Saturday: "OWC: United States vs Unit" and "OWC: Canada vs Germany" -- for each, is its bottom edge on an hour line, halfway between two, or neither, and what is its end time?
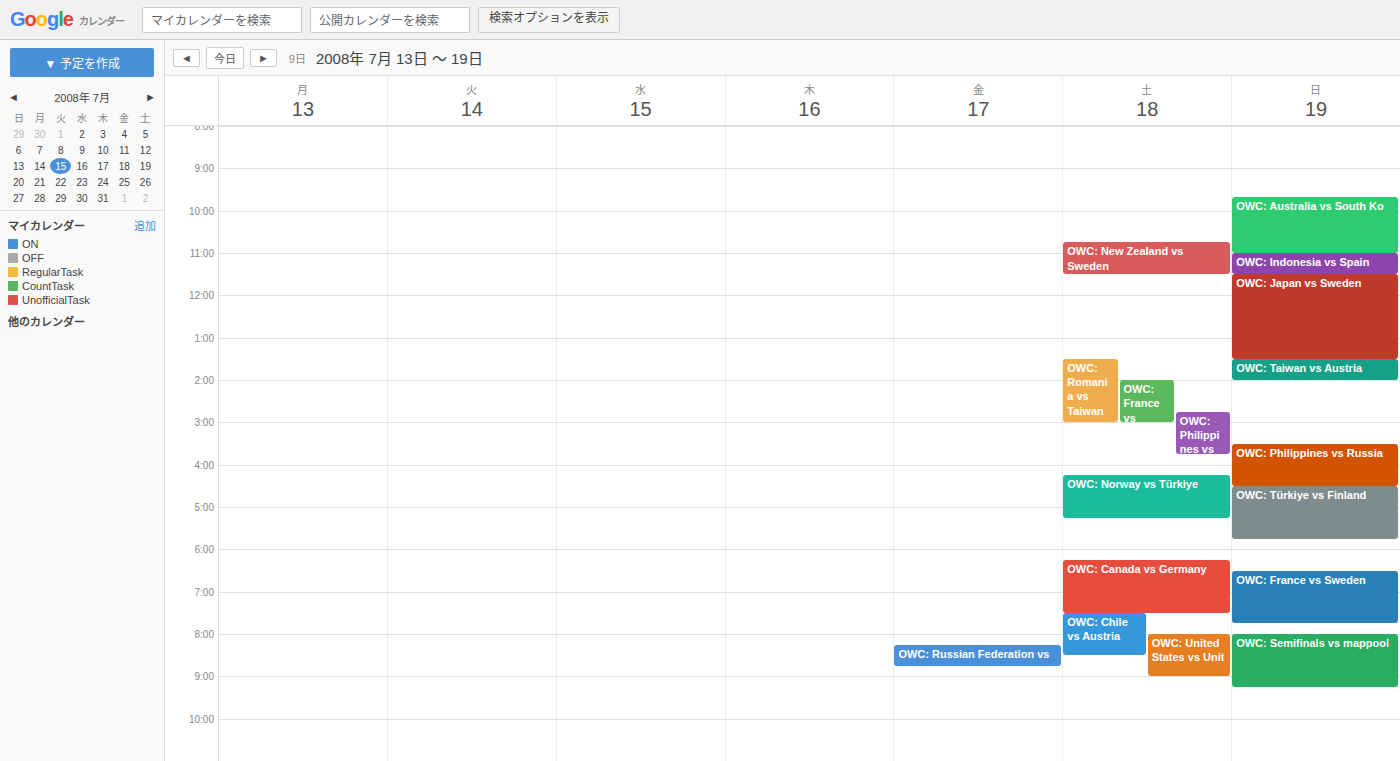
"OWC: United States vs Unit": 9:00 PM, exactly on the 9 PM line. "OWC: Canada vs Germany": 7:30 PM, halfway between the 7 PM and 8 PM lines.